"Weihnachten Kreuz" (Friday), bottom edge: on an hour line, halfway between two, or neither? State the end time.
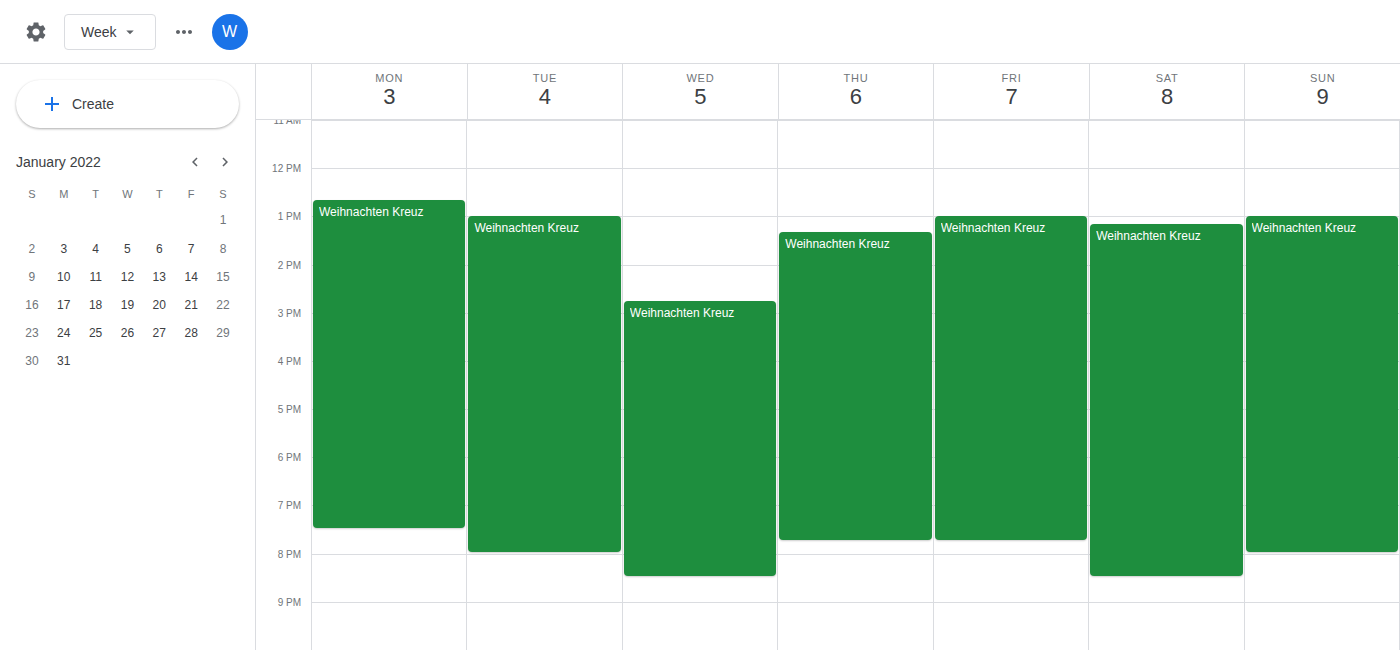
19:45 -- neither: three quarters of the way from the 19:00 line to the 20:00 line.